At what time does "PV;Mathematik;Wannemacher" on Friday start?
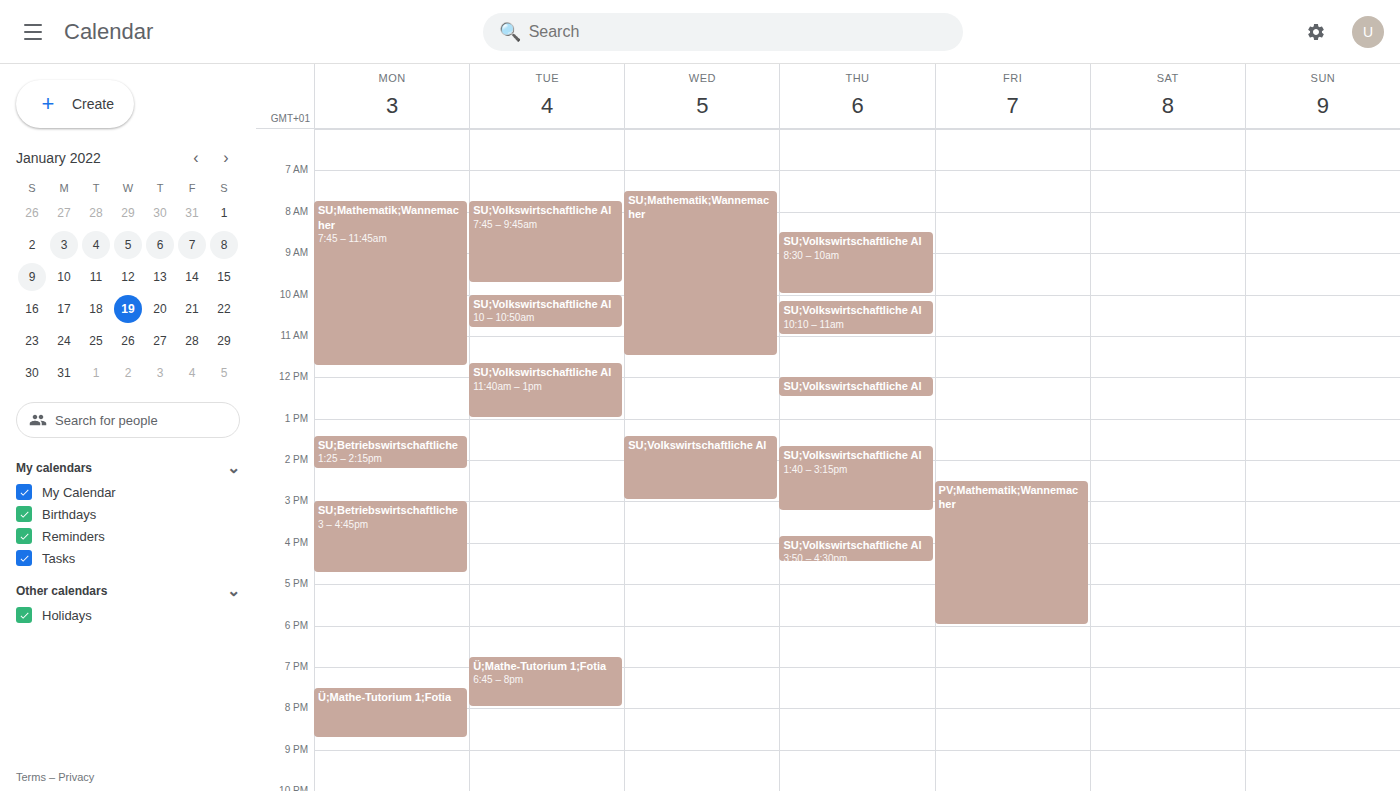
14:30